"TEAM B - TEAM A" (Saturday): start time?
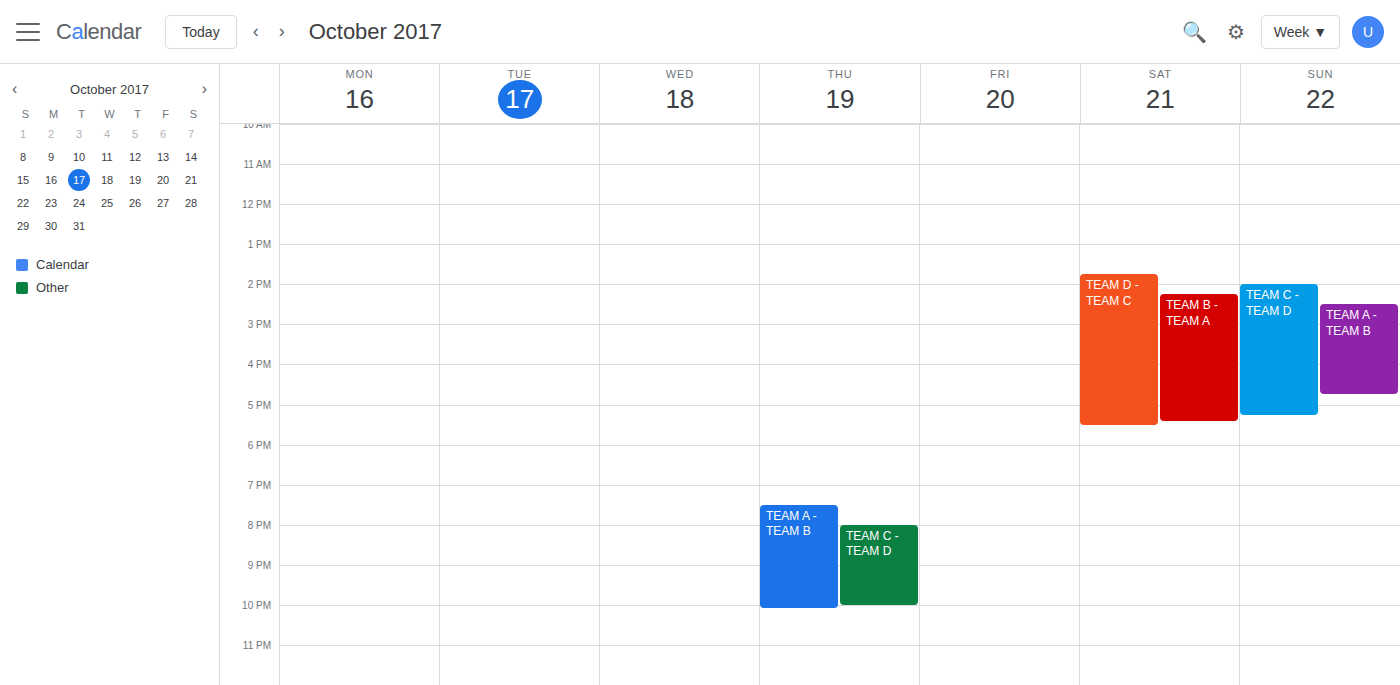
14:15